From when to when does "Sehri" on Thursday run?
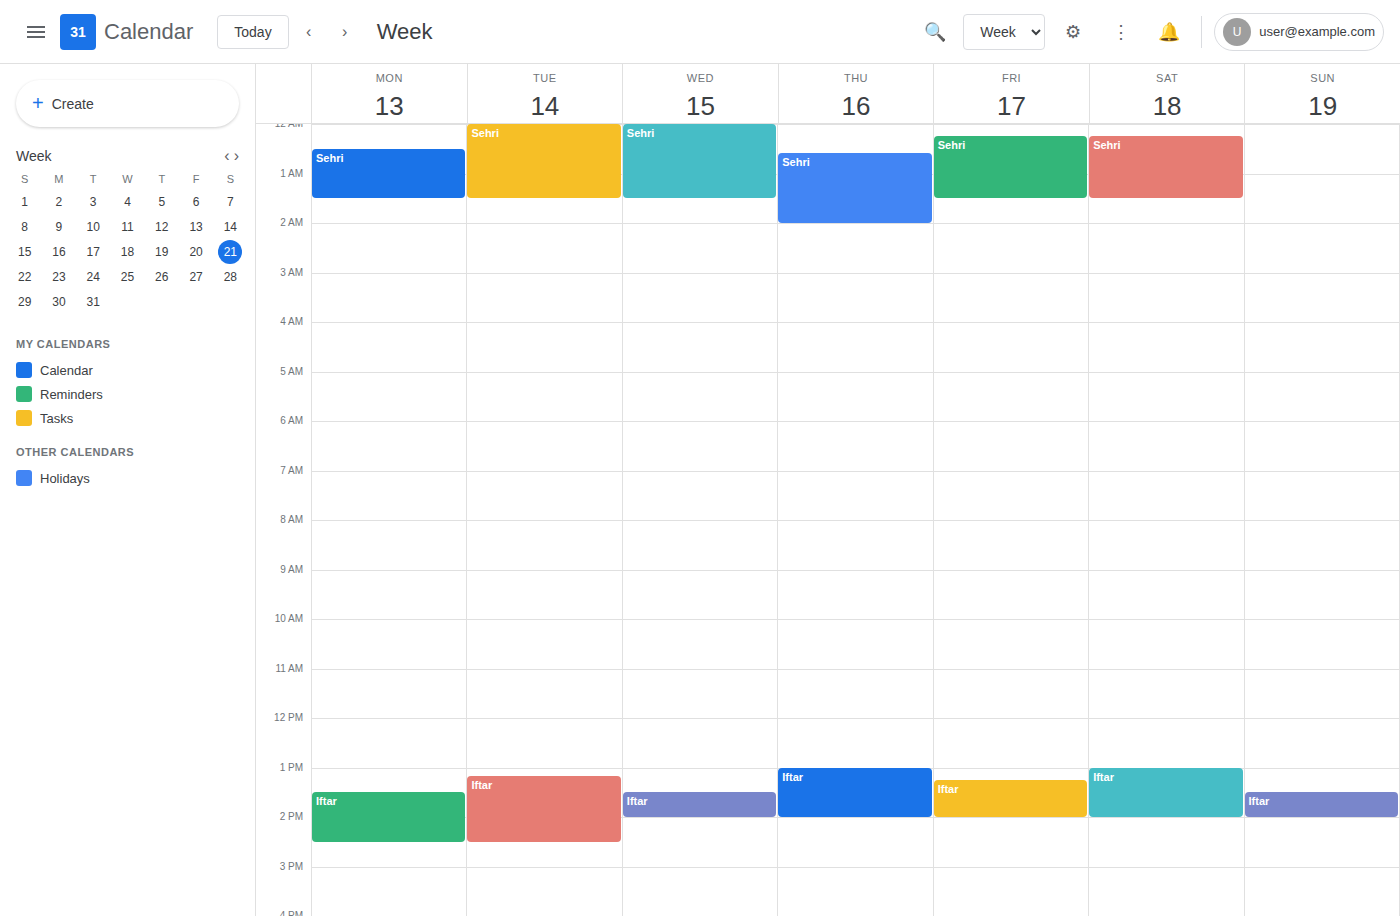
12:35 AM to 2:00 AM